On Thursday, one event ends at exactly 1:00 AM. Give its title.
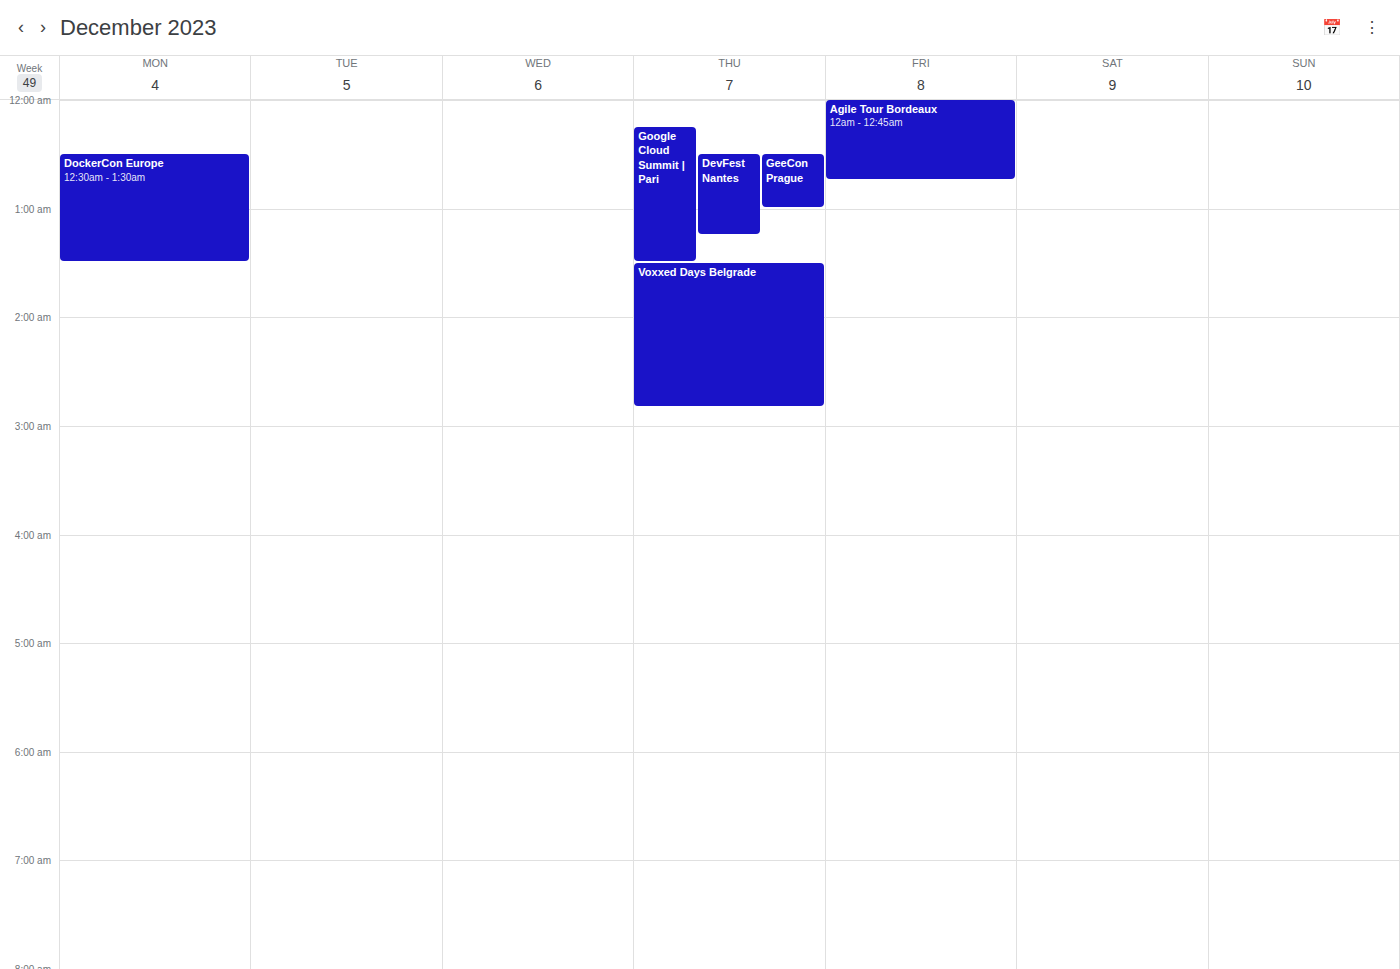
"GeeCon Prague"